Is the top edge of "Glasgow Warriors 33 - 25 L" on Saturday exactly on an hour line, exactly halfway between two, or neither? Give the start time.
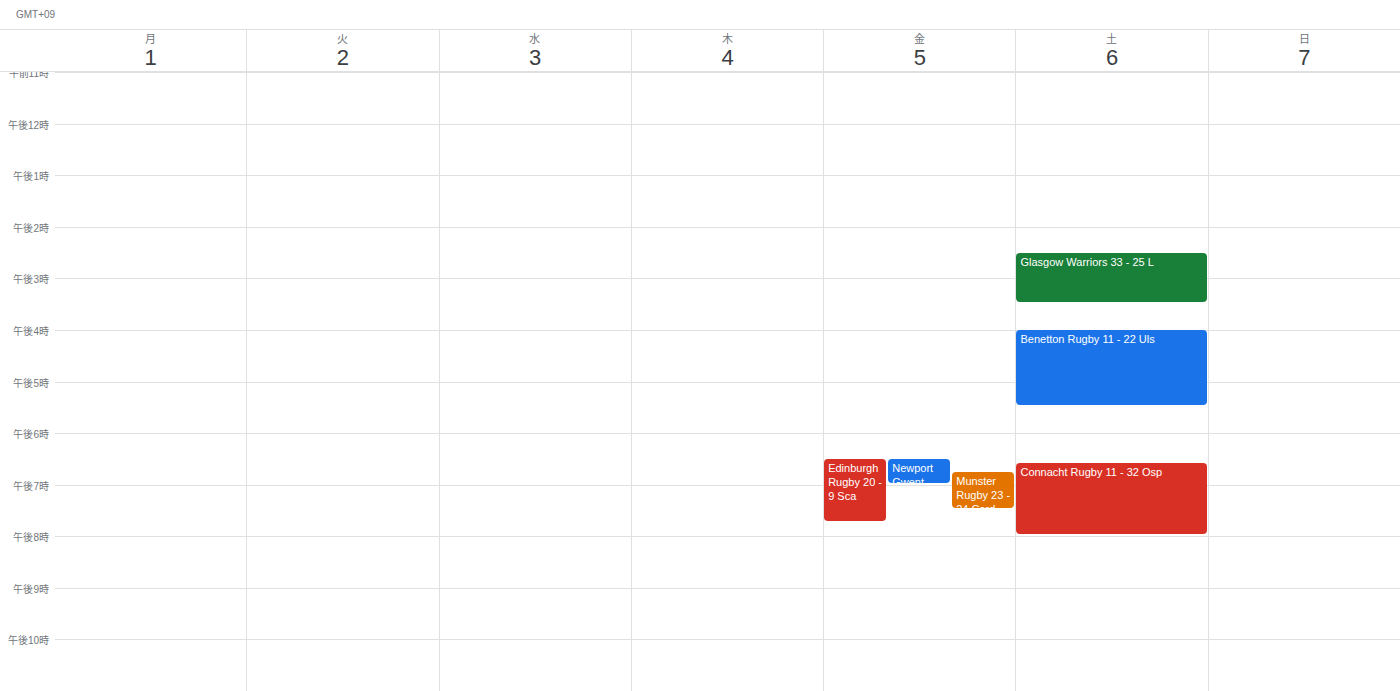
14:30 -- halfway between the 14:00 and 15:00 lines.